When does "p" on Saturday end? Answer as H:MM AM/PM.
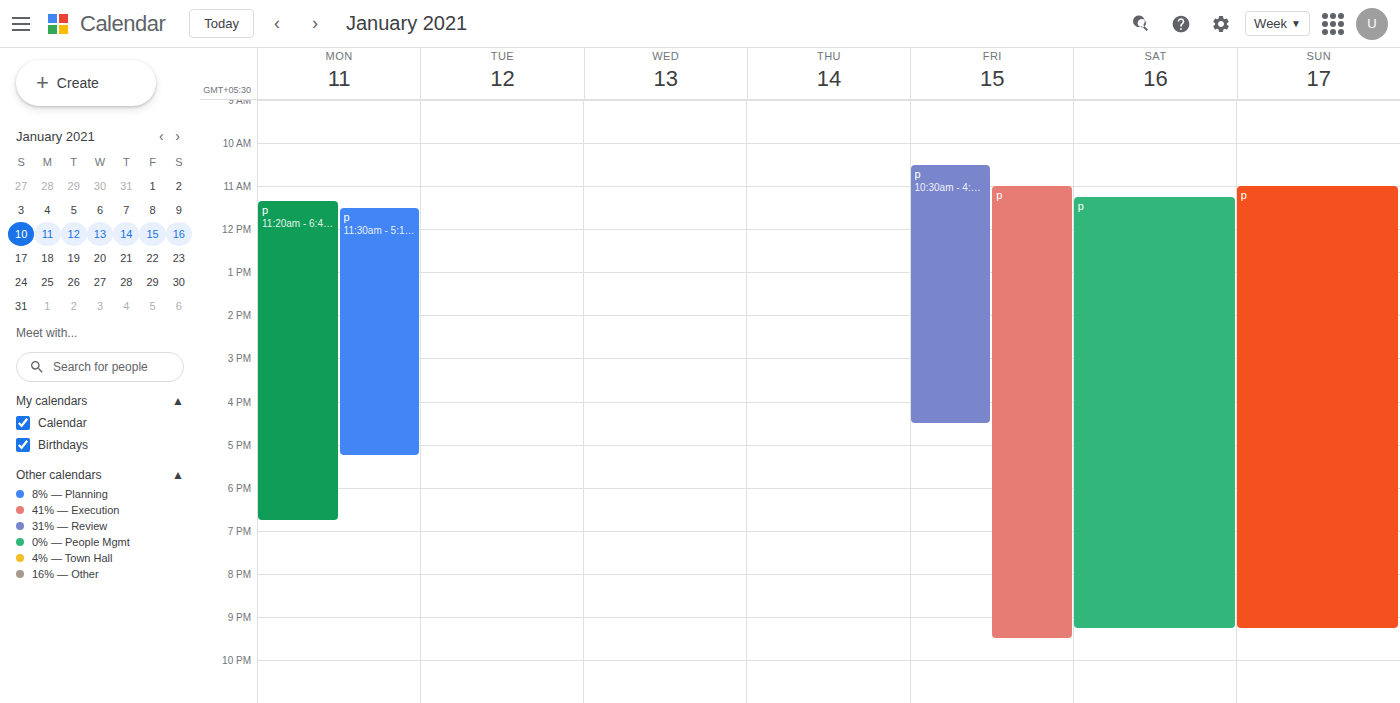
9:15 PM